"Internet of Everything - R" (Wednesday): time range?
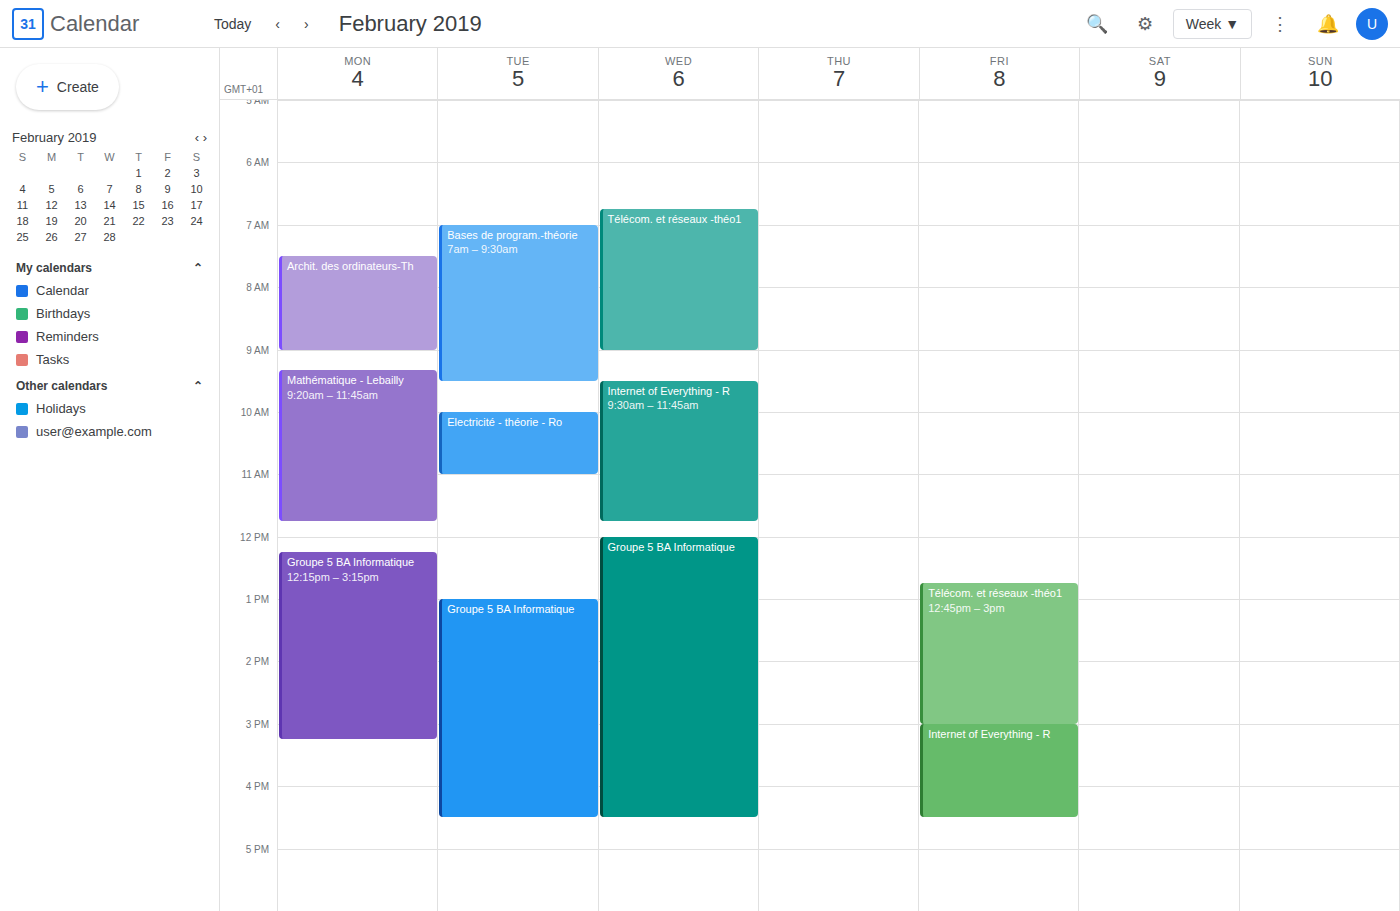
9:30 AM to 11:45 AM